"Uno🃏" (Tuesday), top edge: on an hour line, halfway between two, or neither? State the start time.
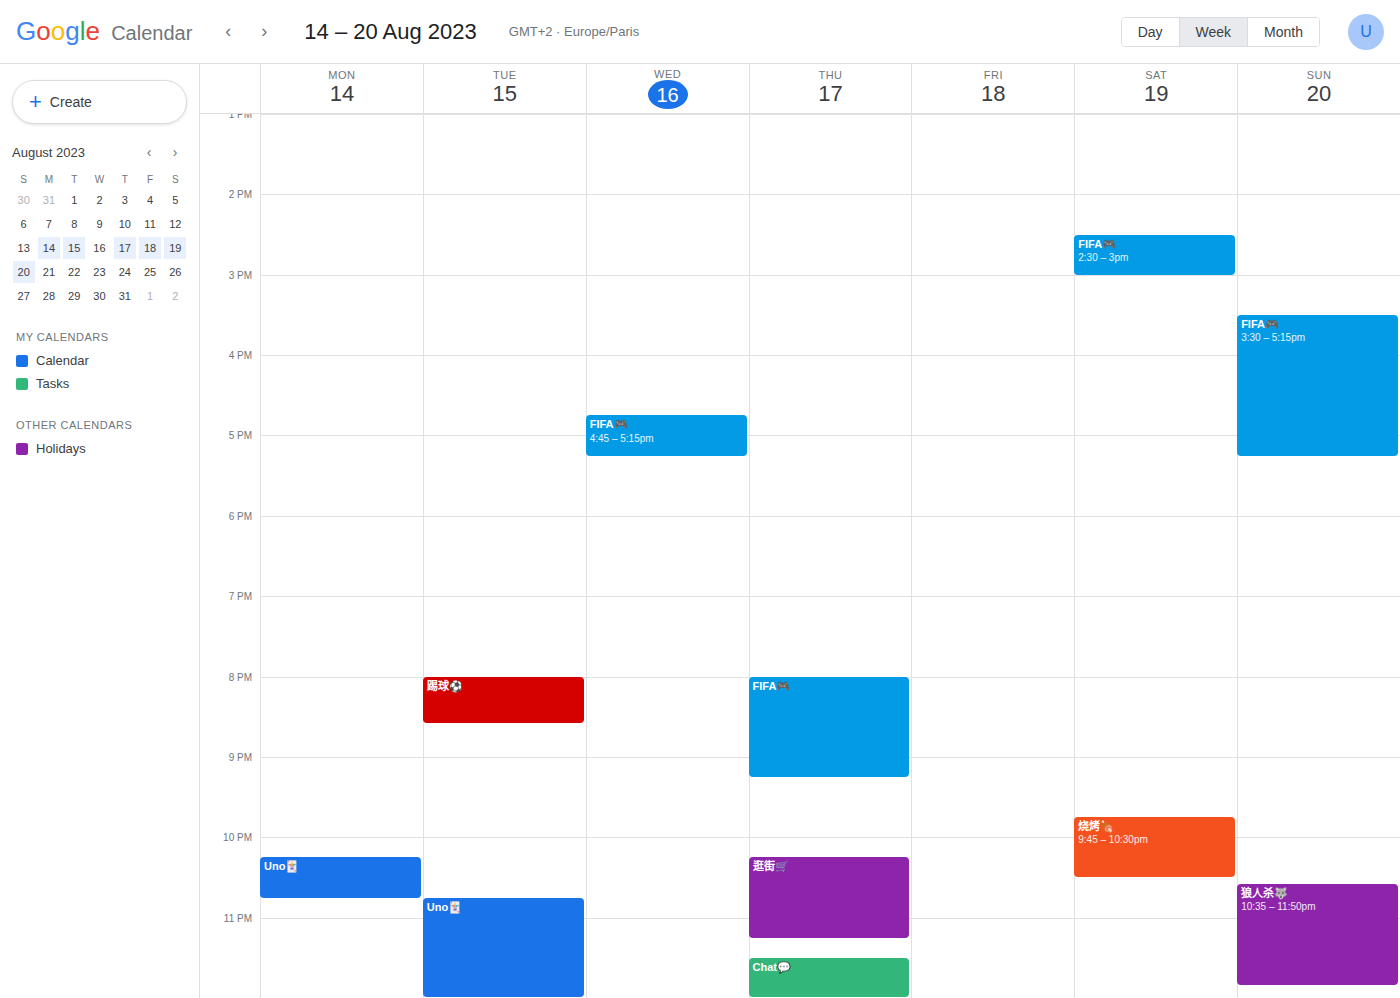
10:45 PM -- neither: three quarters of the way from the 10 PM line to the 11 PM line.